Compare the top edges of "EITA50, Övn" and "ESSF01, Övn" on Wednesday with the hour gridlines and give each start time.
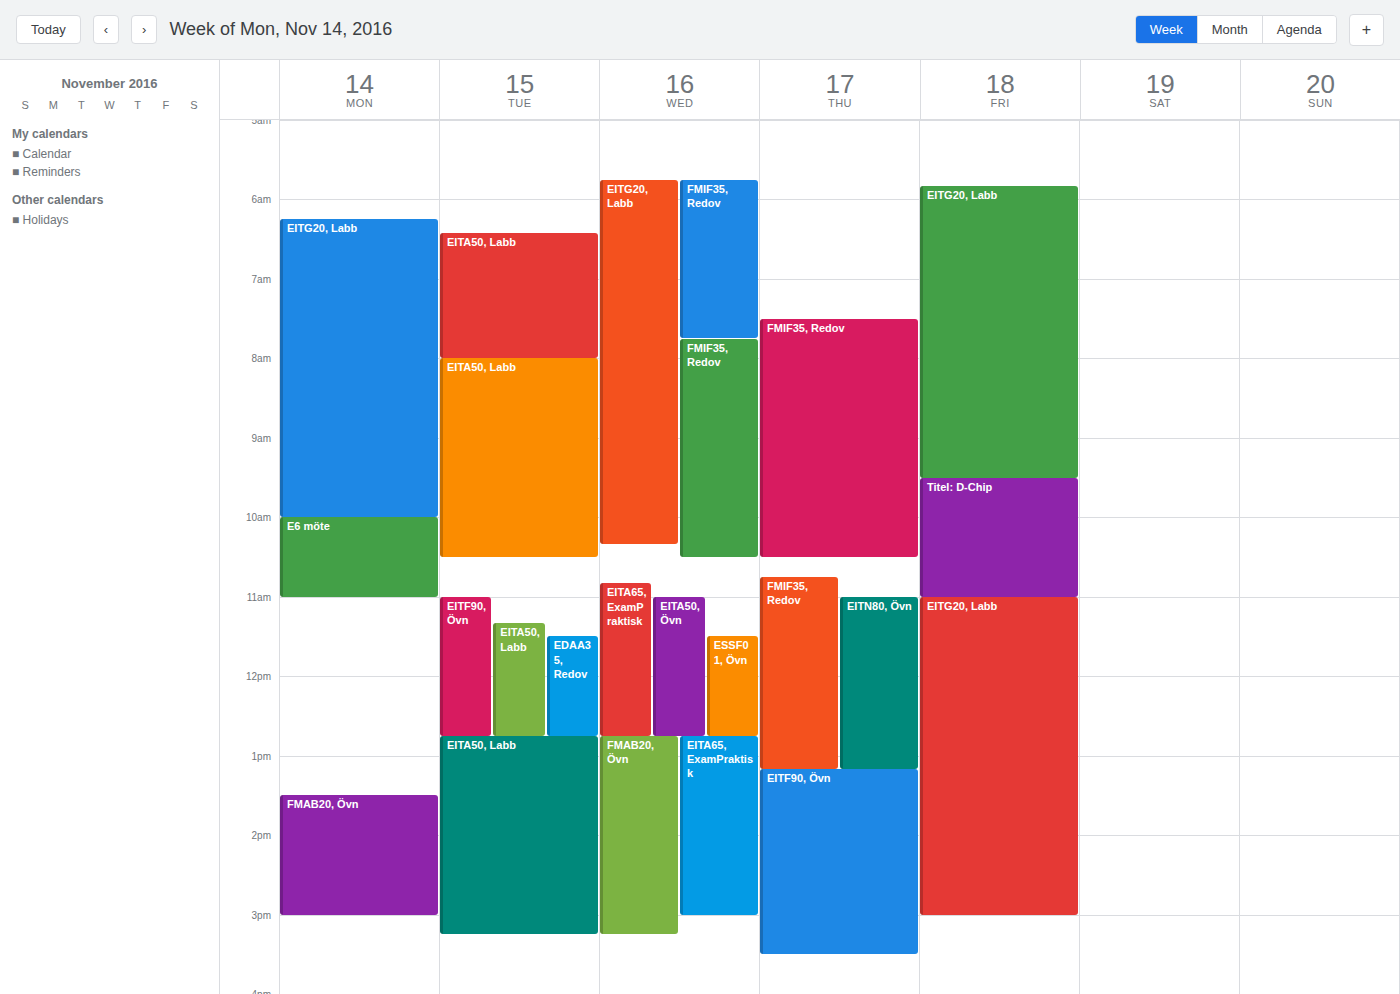
"EITA50, Övn": 11:00 AM, exactly on the 11 AM line. "ESSF01, Övn": 11:30 AM, halfway between the 11 AM and 12 PM lines.